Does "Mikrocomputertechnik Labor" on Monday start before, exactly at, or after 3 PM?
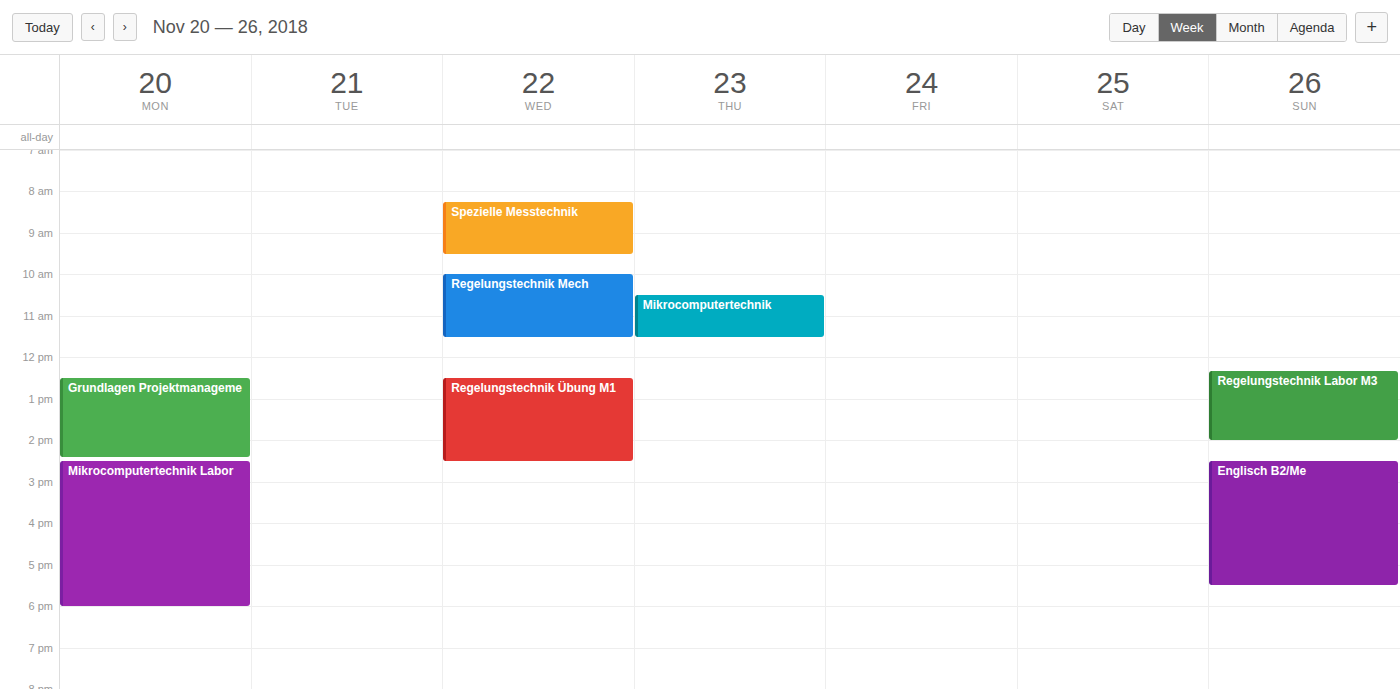
2:30 PM -- before 3 PM, 30 minutes above the 3 PM line.